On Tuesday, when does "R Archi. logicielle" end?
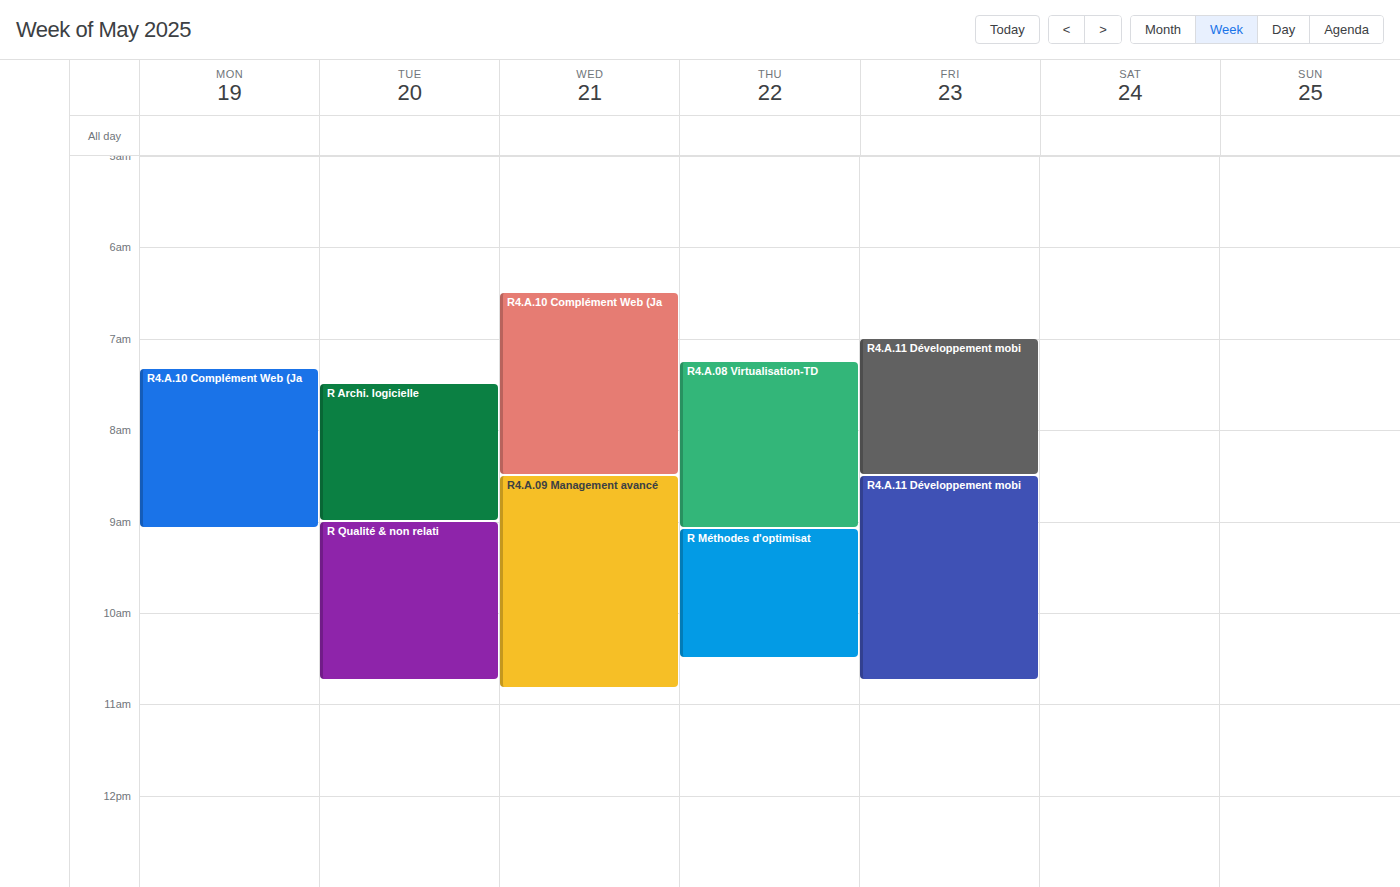
9:00 AM